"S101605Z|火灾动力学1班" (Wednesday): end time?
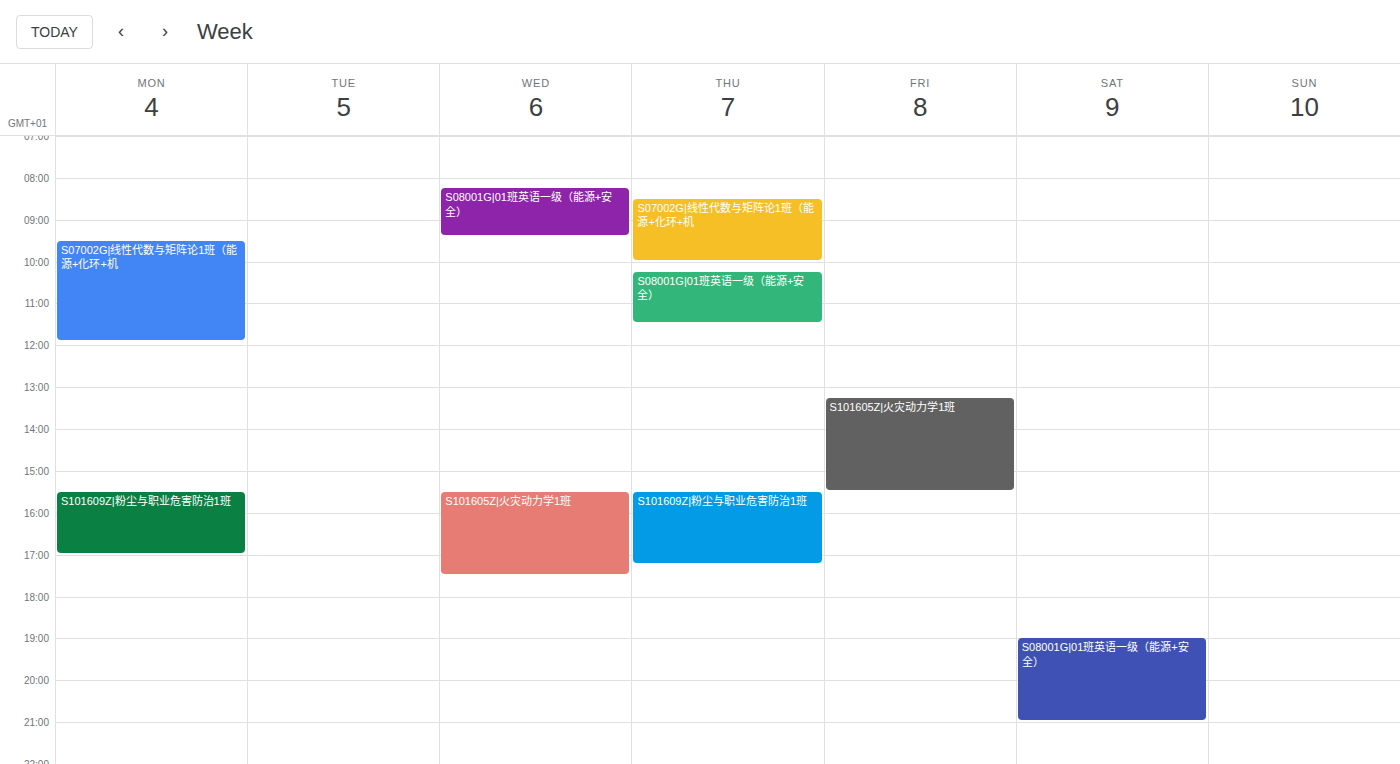
17:30